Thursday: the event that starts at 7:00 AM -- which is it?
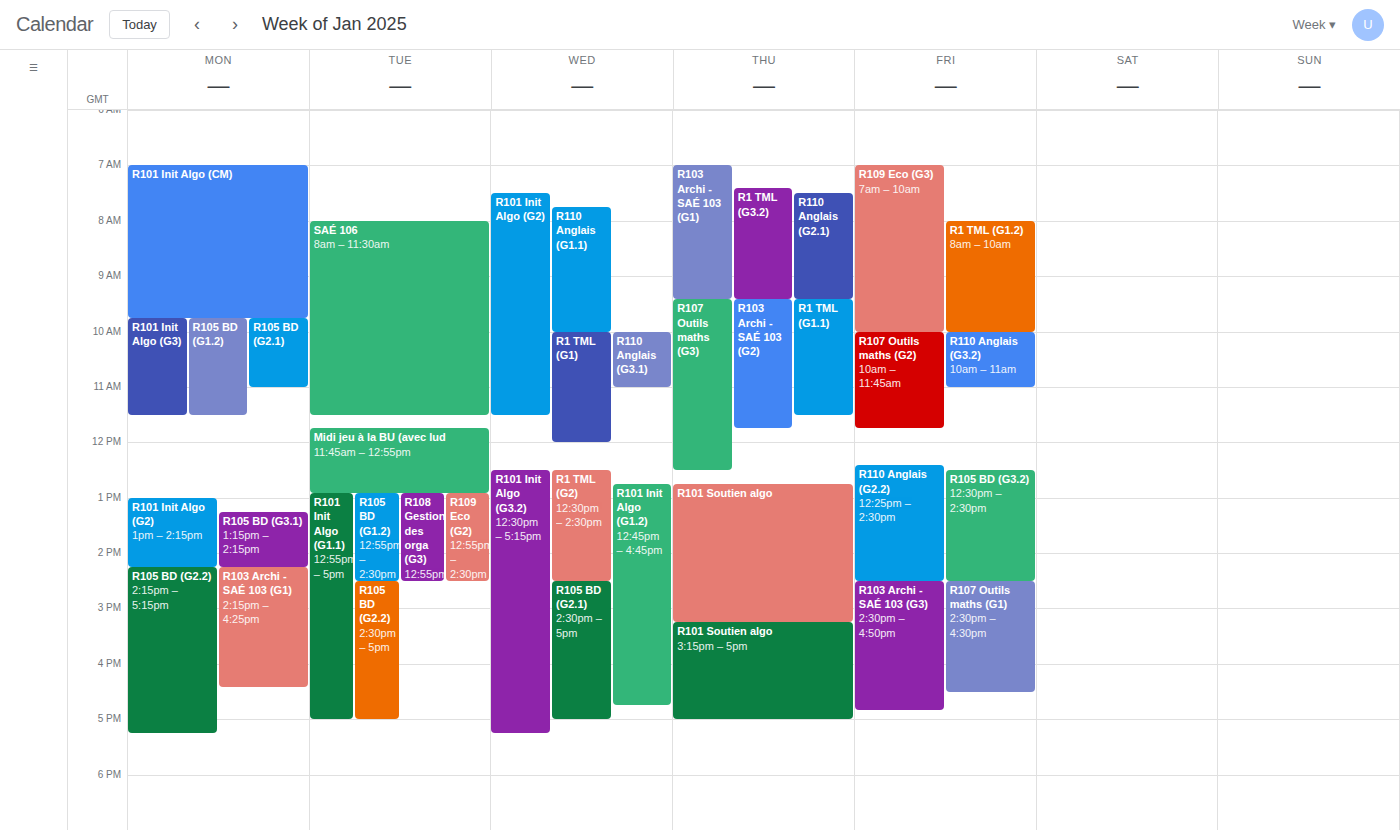
"R103 Archi - SAÉ 103 (G1)"